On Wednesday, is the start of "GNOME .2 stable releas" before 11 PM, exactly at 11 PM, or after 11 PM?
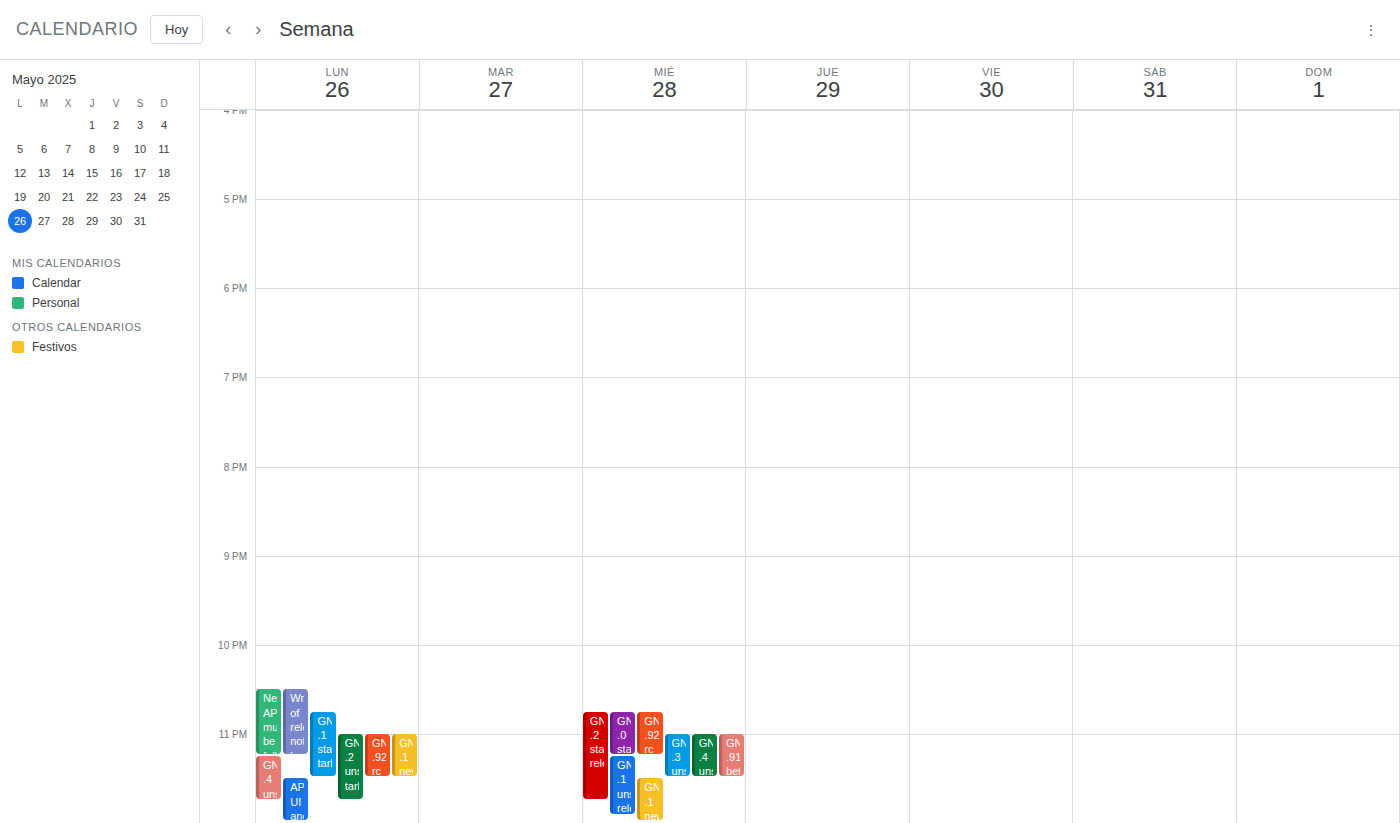
10:45 PM -- before 11 PM, 15 minutes above the 11 PM line.